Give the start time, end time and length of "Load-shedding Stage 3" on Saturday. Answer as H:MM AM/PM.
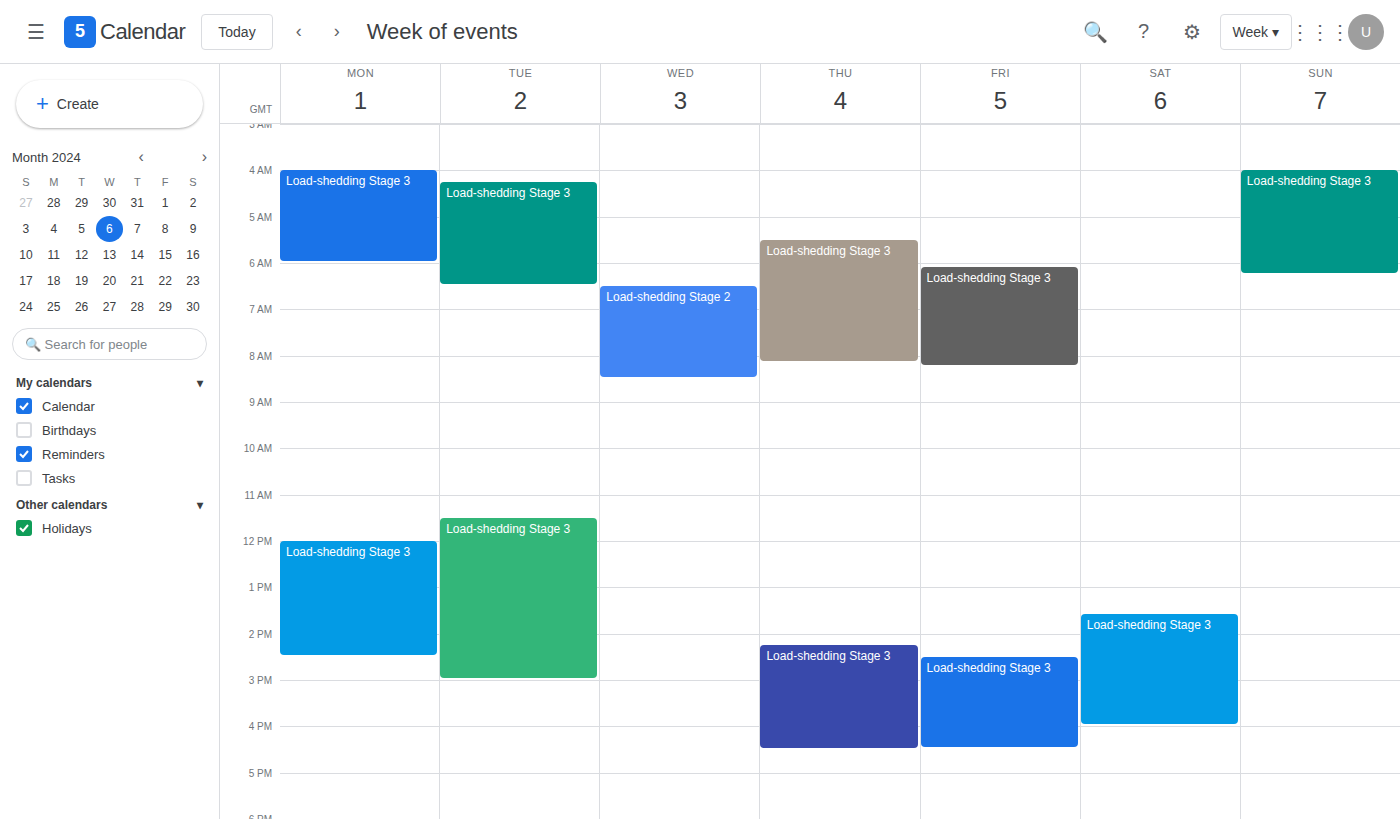
1:35 PM to 4:00 PM, 2 hours 25 minutes